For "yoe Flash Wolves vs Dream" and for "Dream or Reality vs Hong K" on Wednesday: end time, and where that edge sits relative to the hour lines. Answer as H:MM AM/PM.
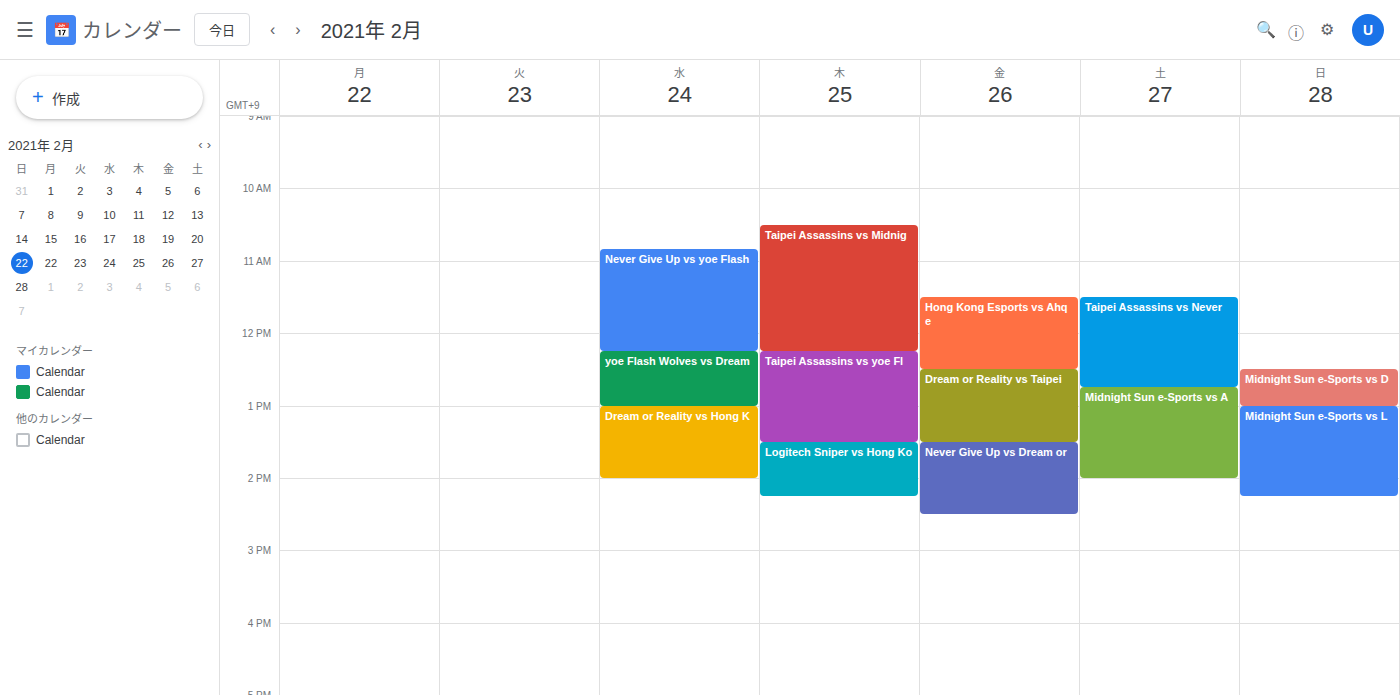
"yoe Flash Wolves vs Dream": 1:00 PM, exactly on the 1 PM line. "Dream or Reality vs Hong K": 2:00 PM, exactly on the 2 PM line.